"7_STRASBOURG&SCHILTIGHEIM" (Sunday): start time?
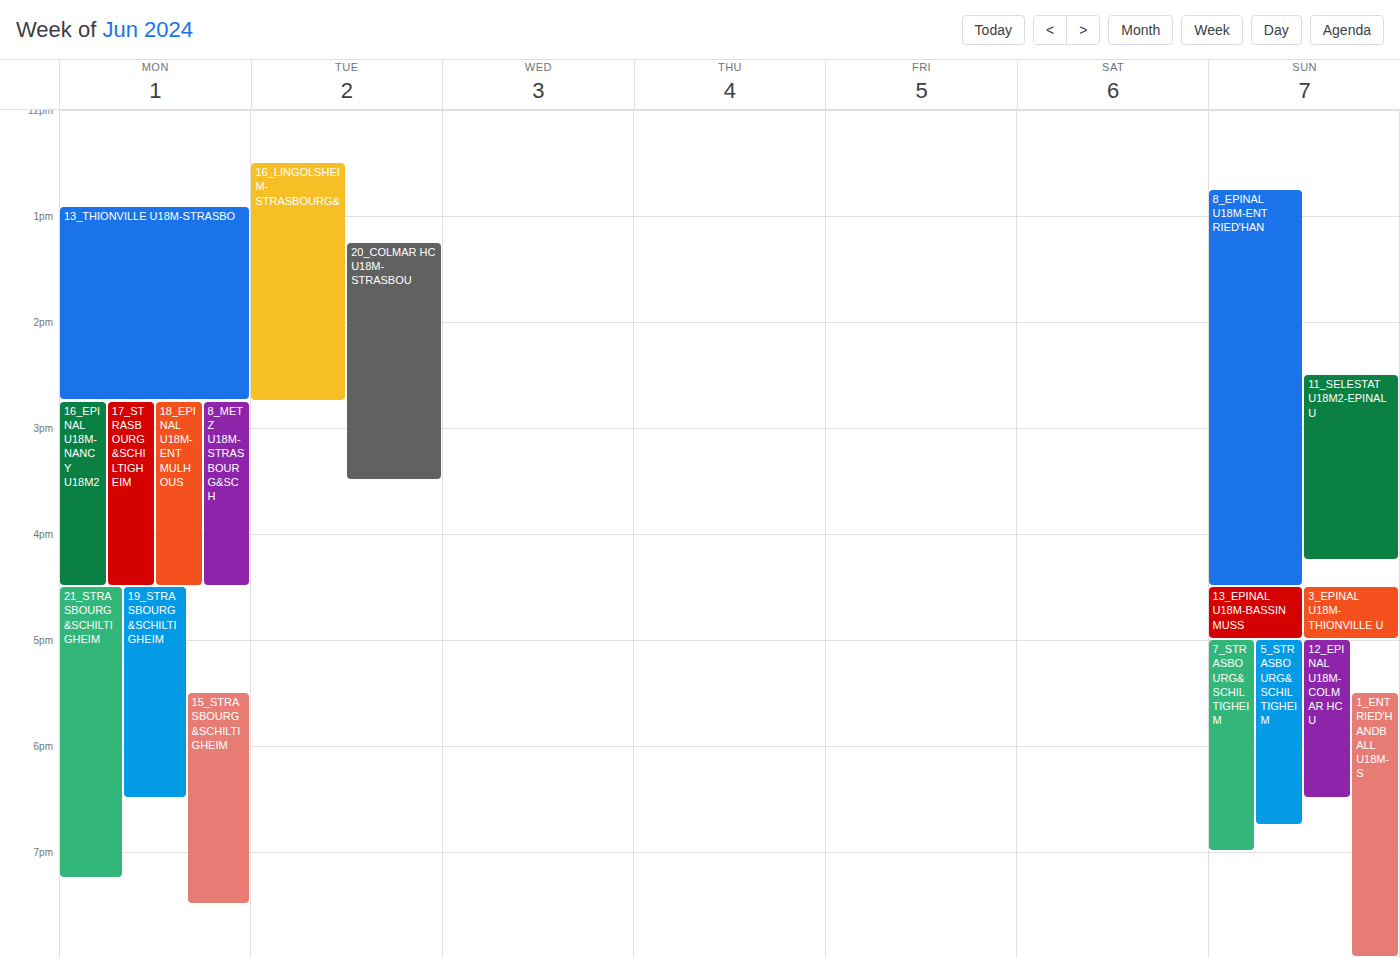
5:00 PM